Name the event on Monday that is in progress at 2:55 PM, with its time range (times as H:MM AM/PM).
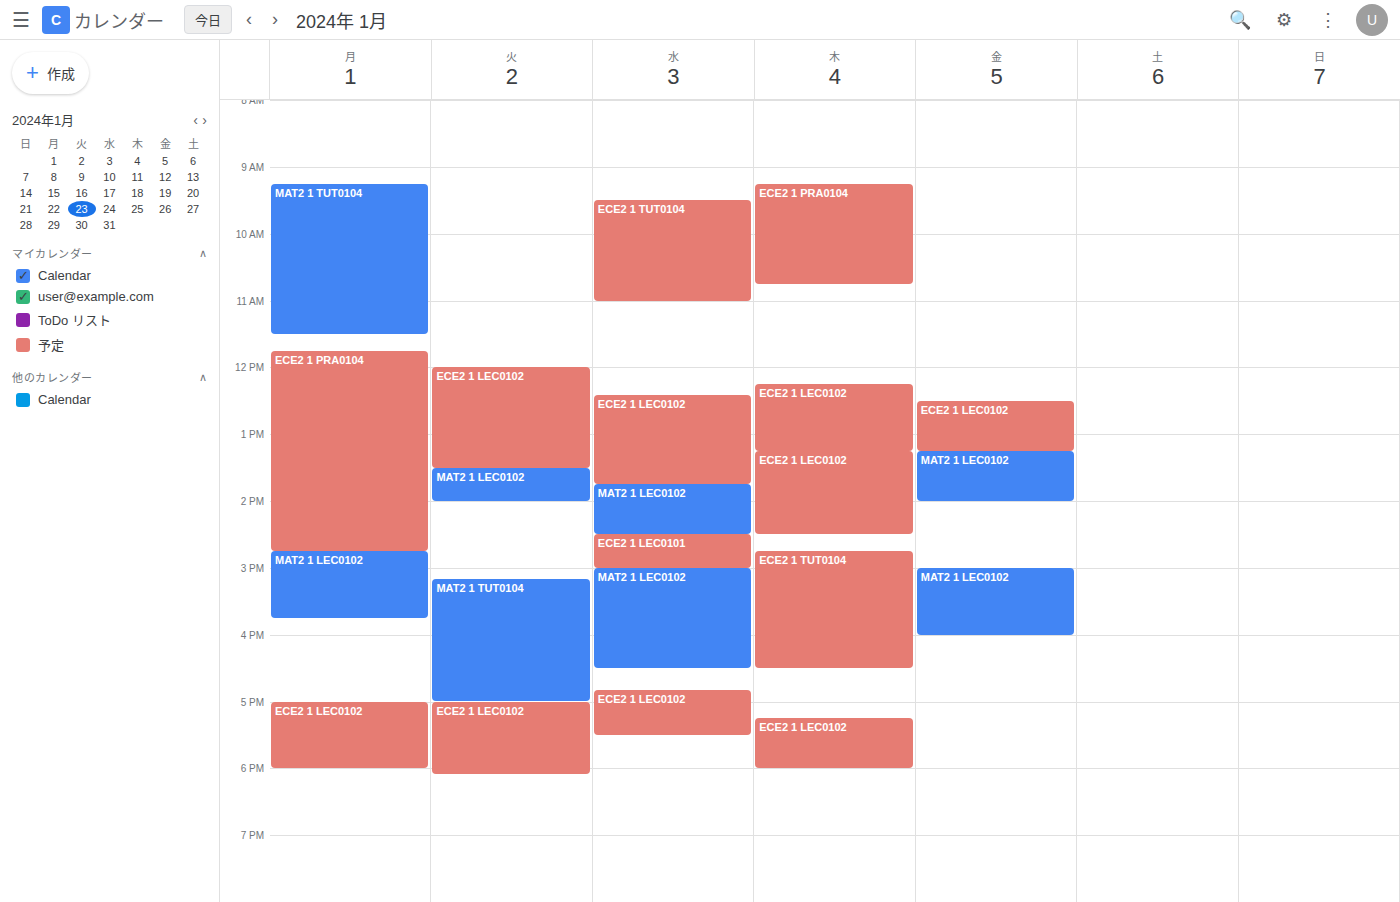
"MAT2 1 LEC0102", 2:45 PM to 3:45 PM